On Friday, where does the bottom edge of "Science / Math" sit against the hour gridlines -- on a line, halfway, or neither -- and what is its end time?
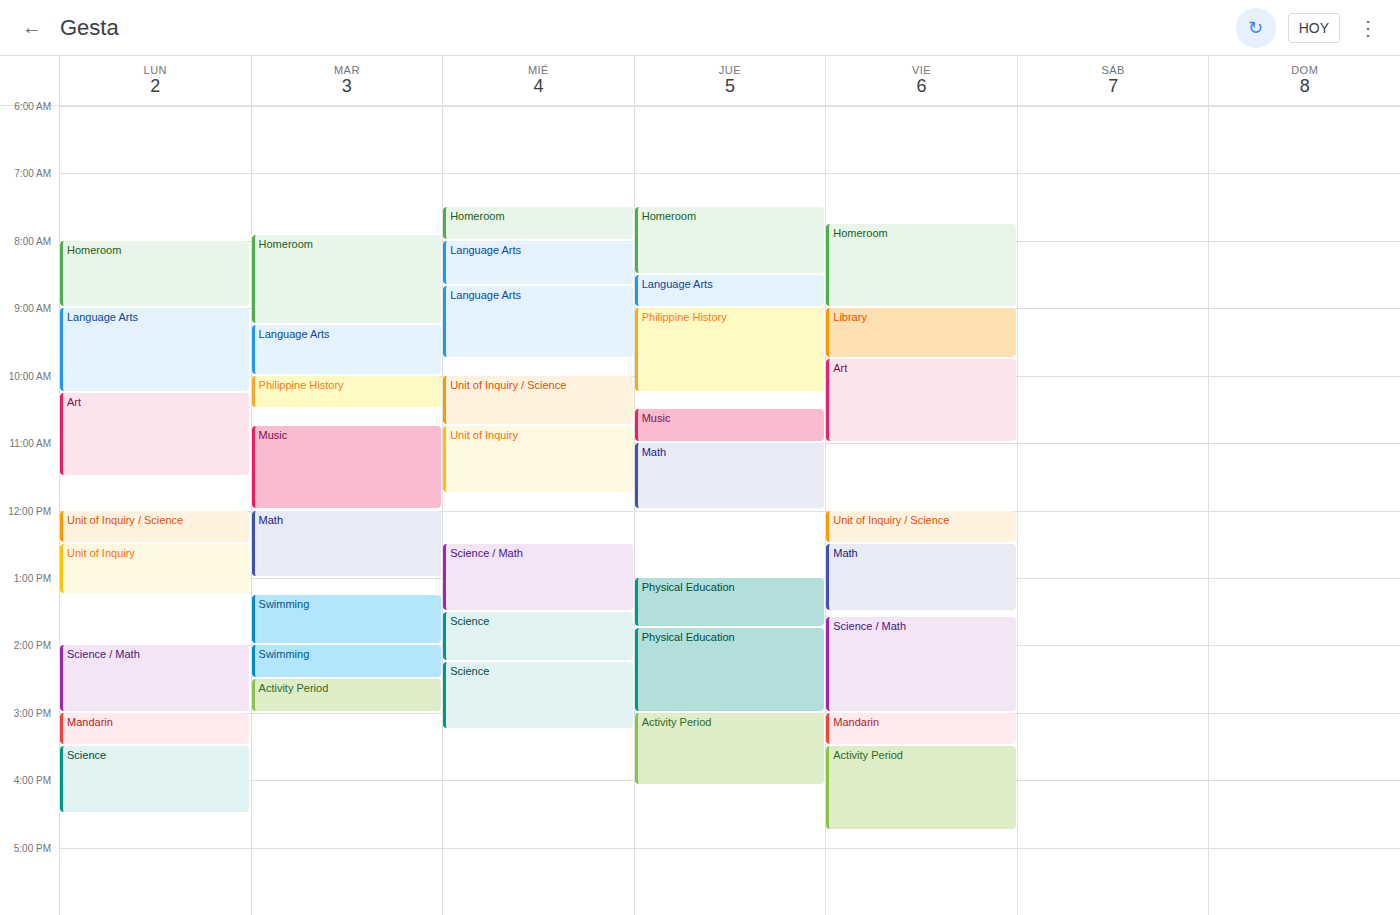
15:00 -- exactly on the 15:00 line.